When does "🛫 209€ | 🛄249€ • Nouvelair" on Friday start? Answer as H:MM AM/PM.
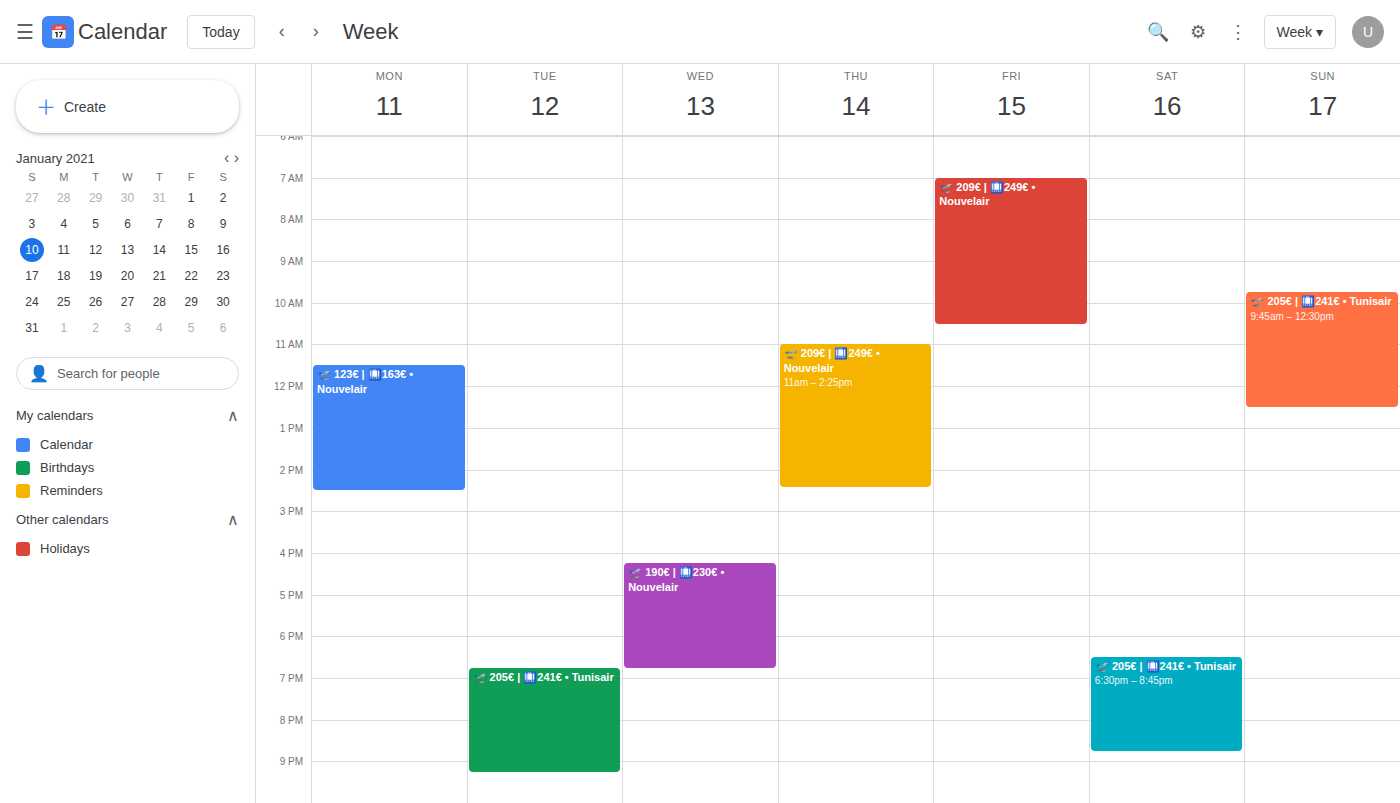
7:00 AM